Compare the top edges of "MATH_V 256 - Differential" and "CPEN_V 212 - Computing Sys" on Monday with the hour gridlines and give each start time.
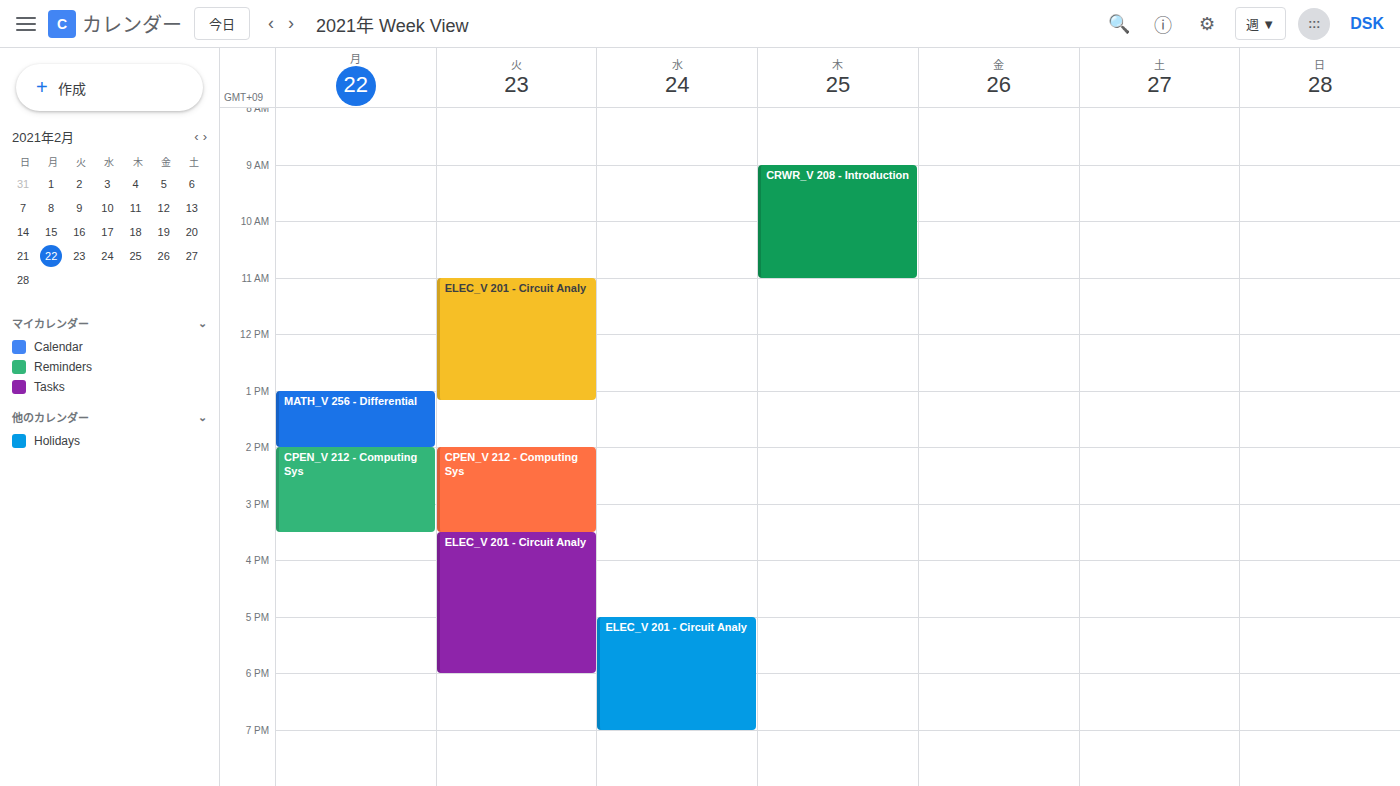
"MATH_V 256 - Differential": 1:00 PM, exactly on the 1 PM line. "CPEN_V 212 - Computing Sys": 2:00 PM, exactly on the 2 PM line.